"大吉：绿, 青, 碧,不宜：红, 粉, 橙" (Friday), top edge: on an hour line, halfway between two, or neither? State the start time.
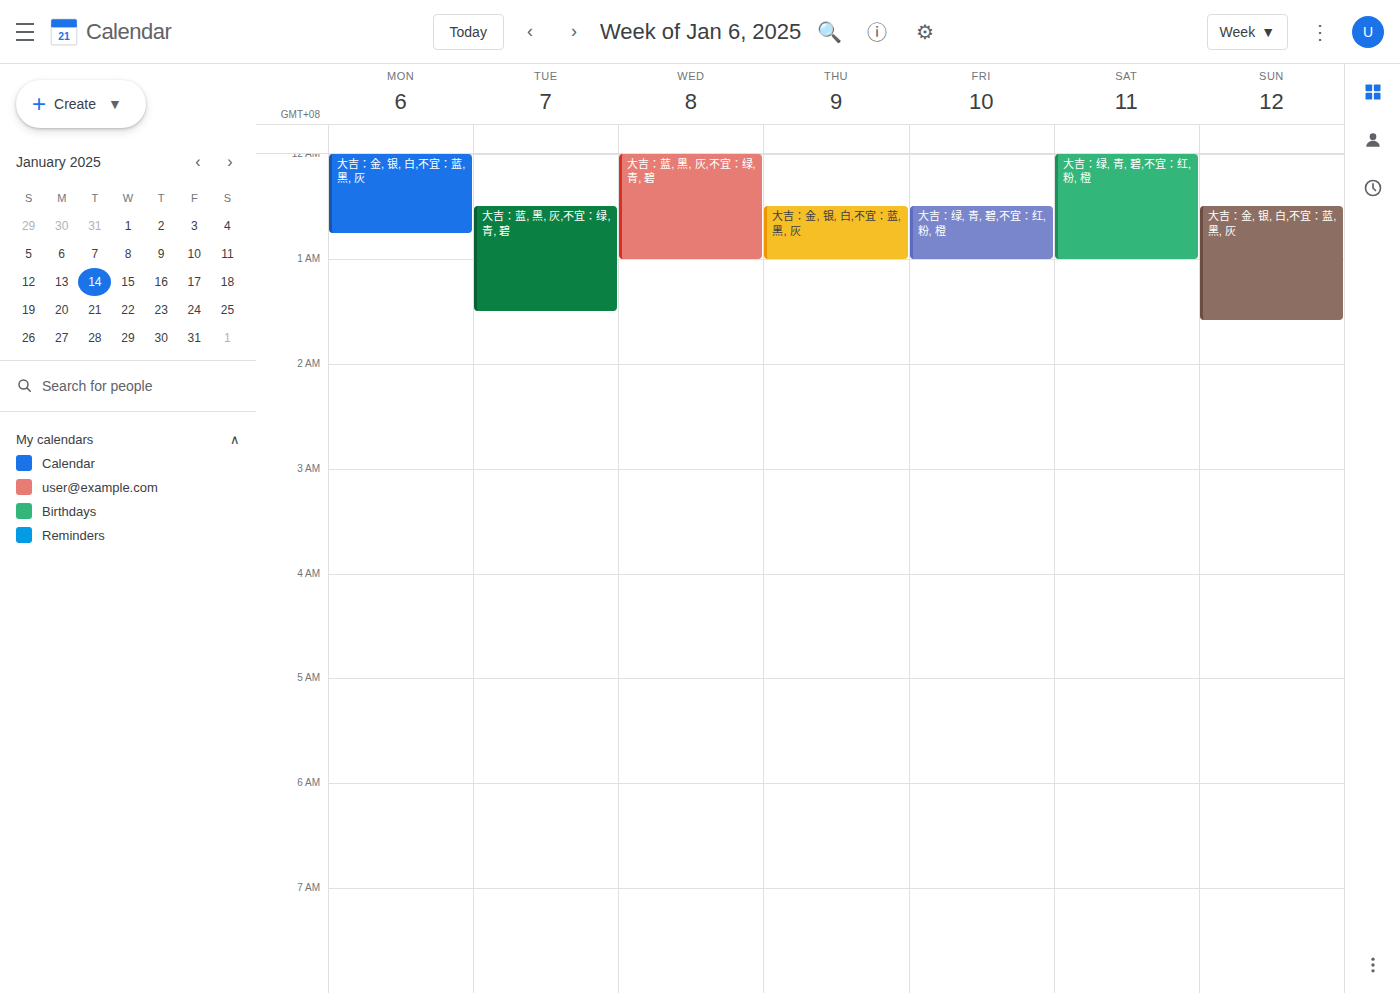
12:30 AM -- halfway between the 12 AM and 1 AM lines.